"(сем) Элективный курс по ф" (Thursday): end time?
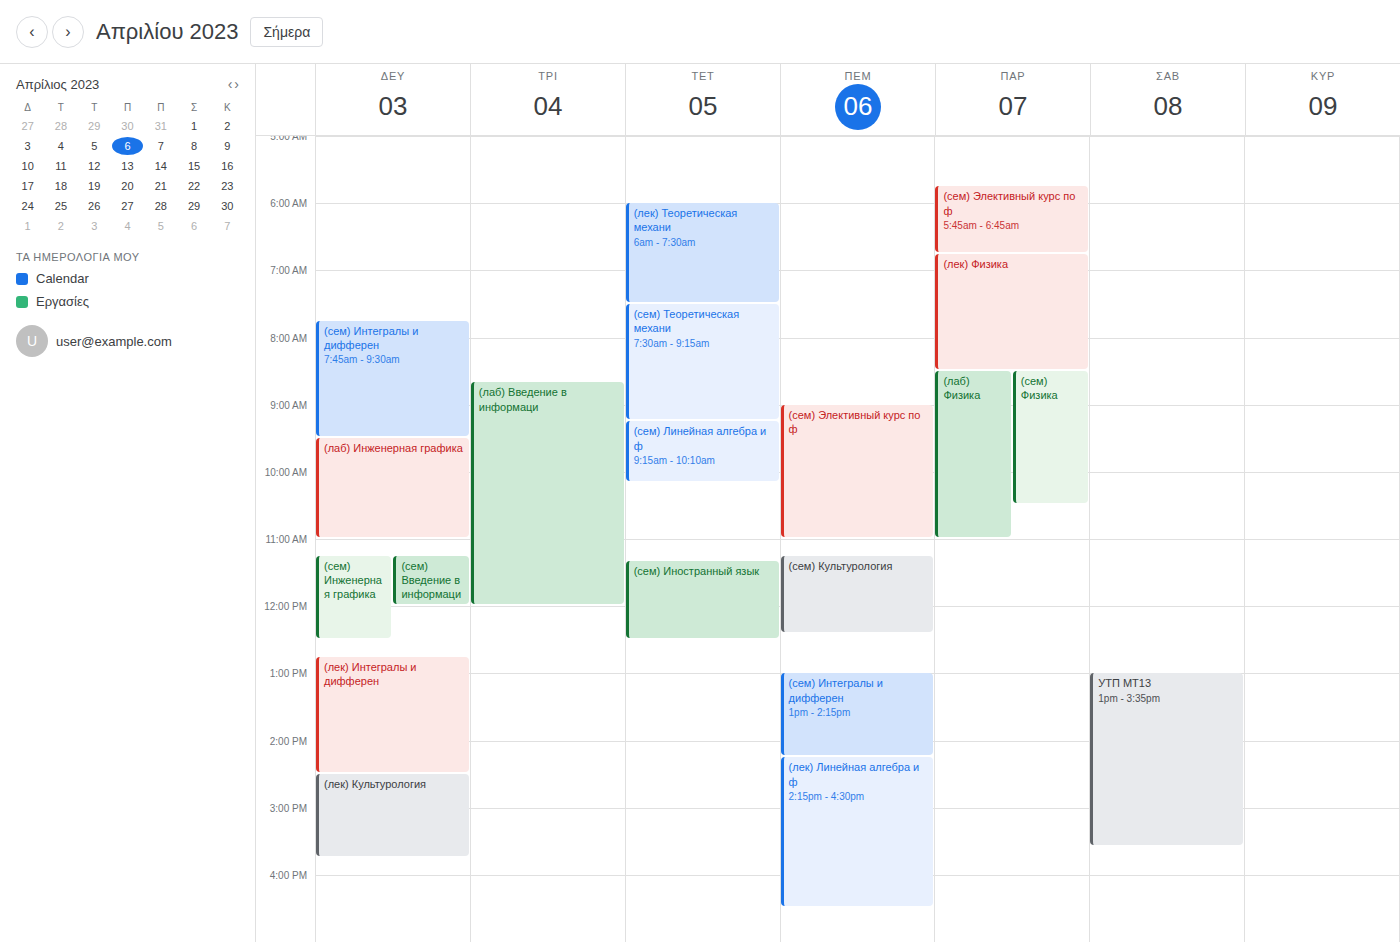
11:00